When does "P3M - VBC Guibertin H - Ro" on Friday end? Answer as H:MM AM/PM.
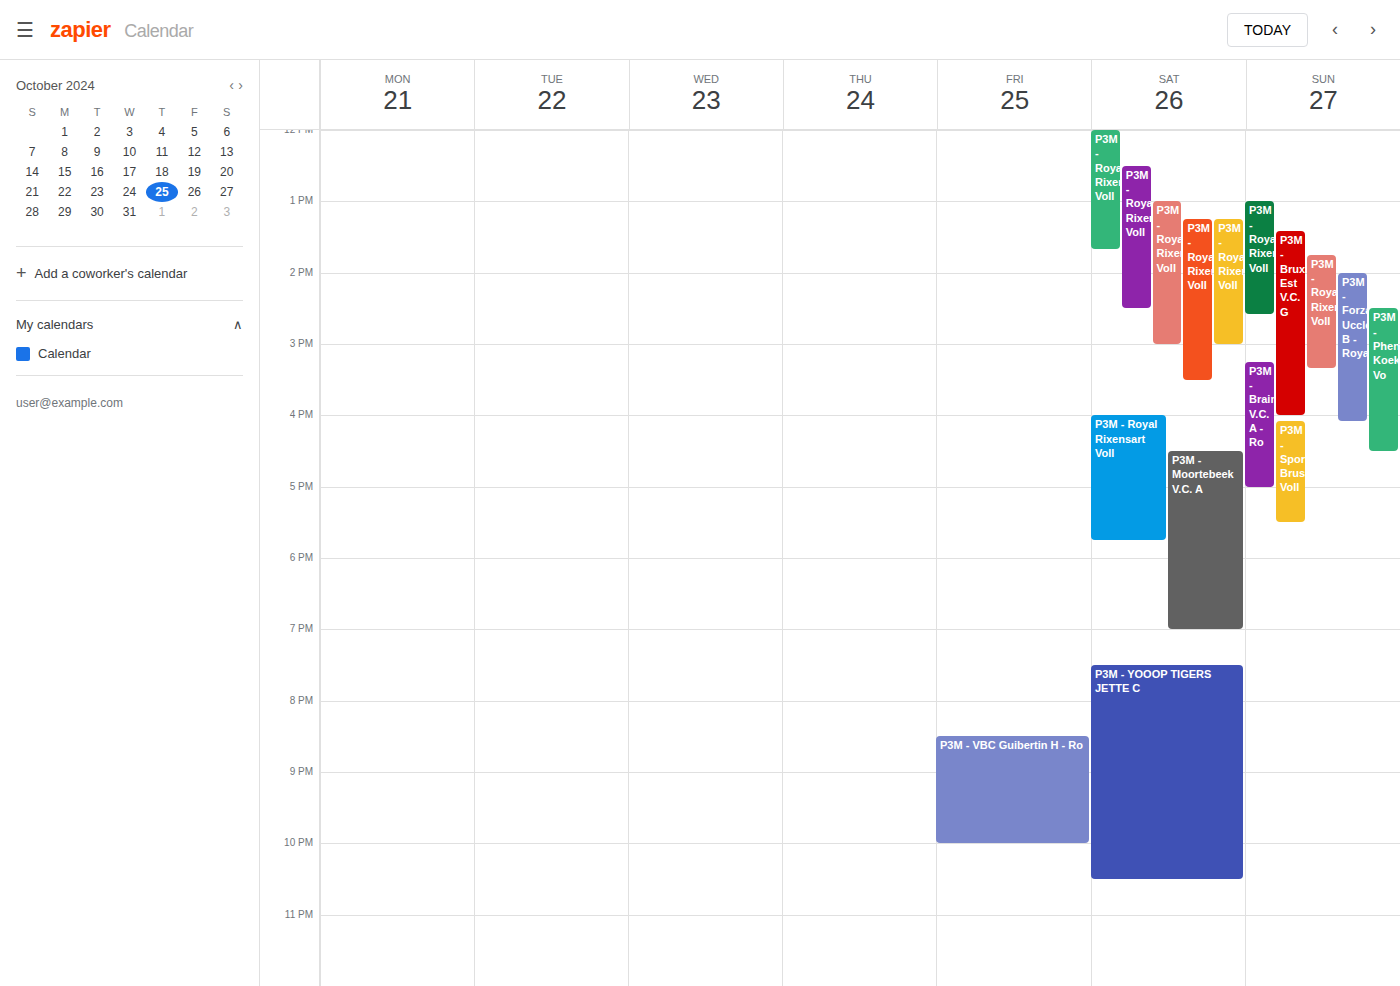
10:00 PM